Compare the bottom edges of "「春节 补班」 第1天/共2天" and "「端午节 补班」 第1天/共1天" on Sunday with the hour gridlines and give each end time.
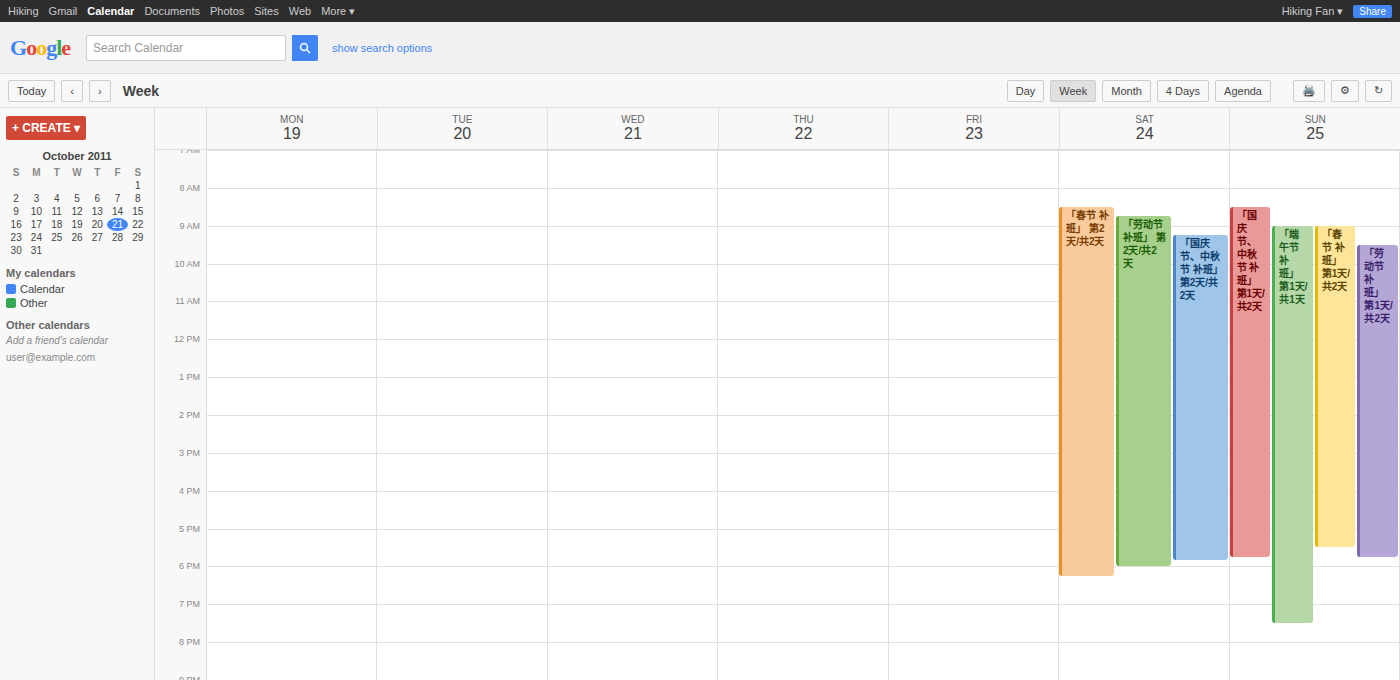
"「春节 补班」 第1天/共2天": 17:30, halfway between the 17:00 and 18:00 lines. "「端午节 补班」 第1天/共1天": 19:30, halfway between the 19:00 and 20:00 lines.